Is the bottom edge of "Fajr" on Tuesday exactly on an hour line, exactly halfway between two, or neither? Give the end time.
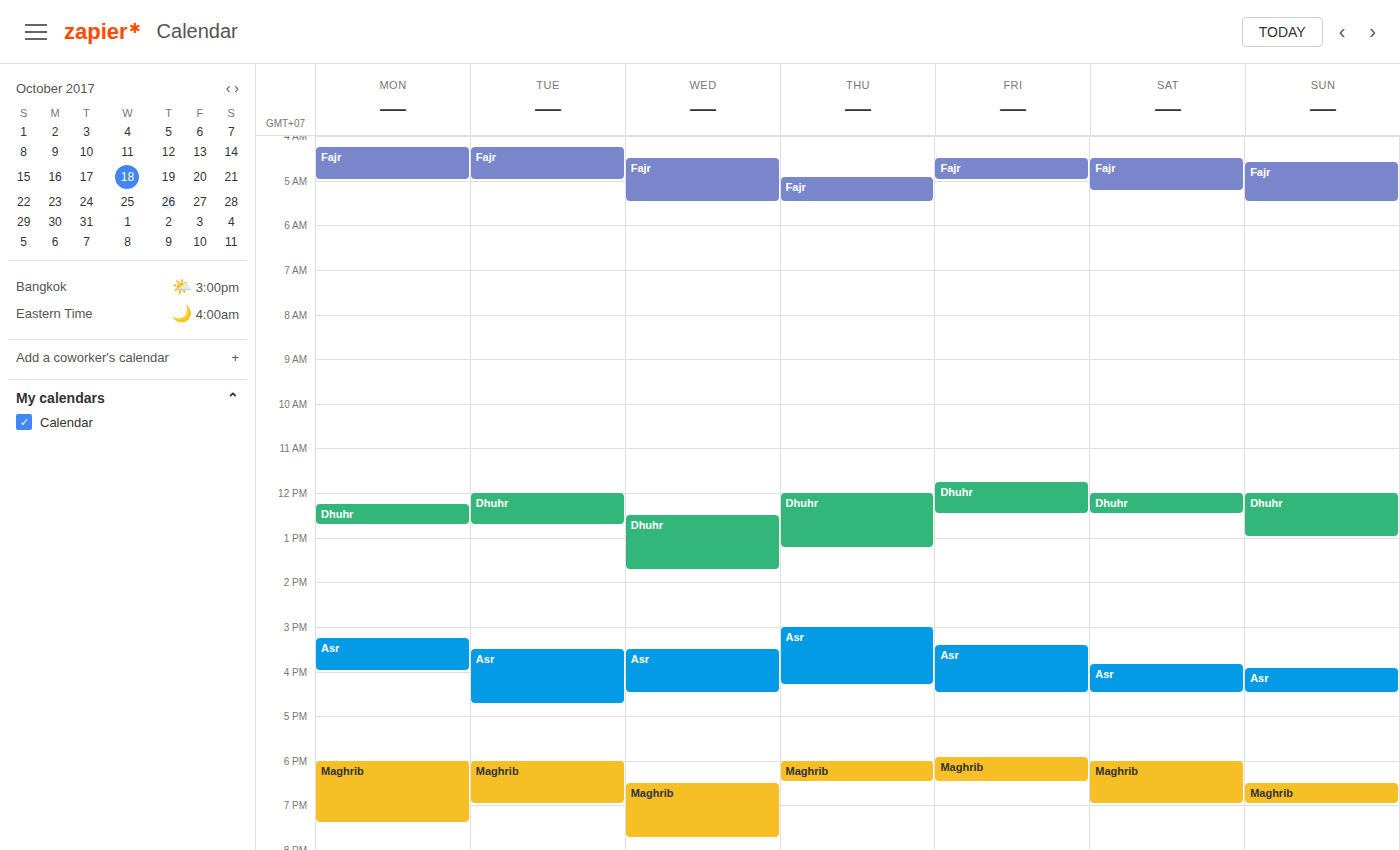
5:00 AM -- exactly on the 5 AM line.